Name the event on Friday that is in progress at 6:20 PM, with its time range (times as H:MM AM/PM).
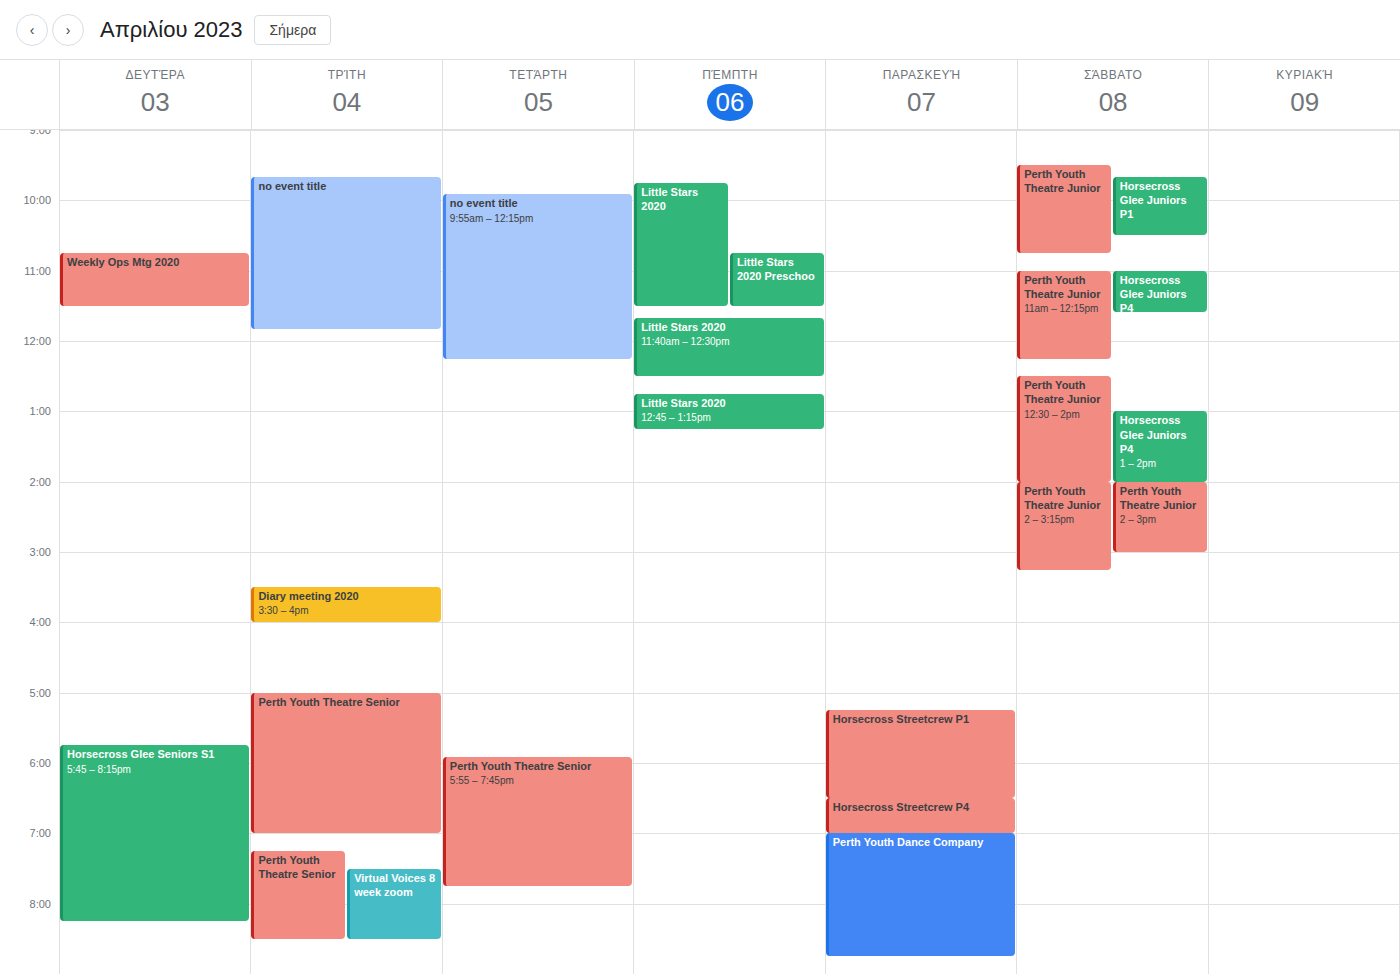
"Horsecross Streetcrew P1", 5:15 PM to 6:30 PM